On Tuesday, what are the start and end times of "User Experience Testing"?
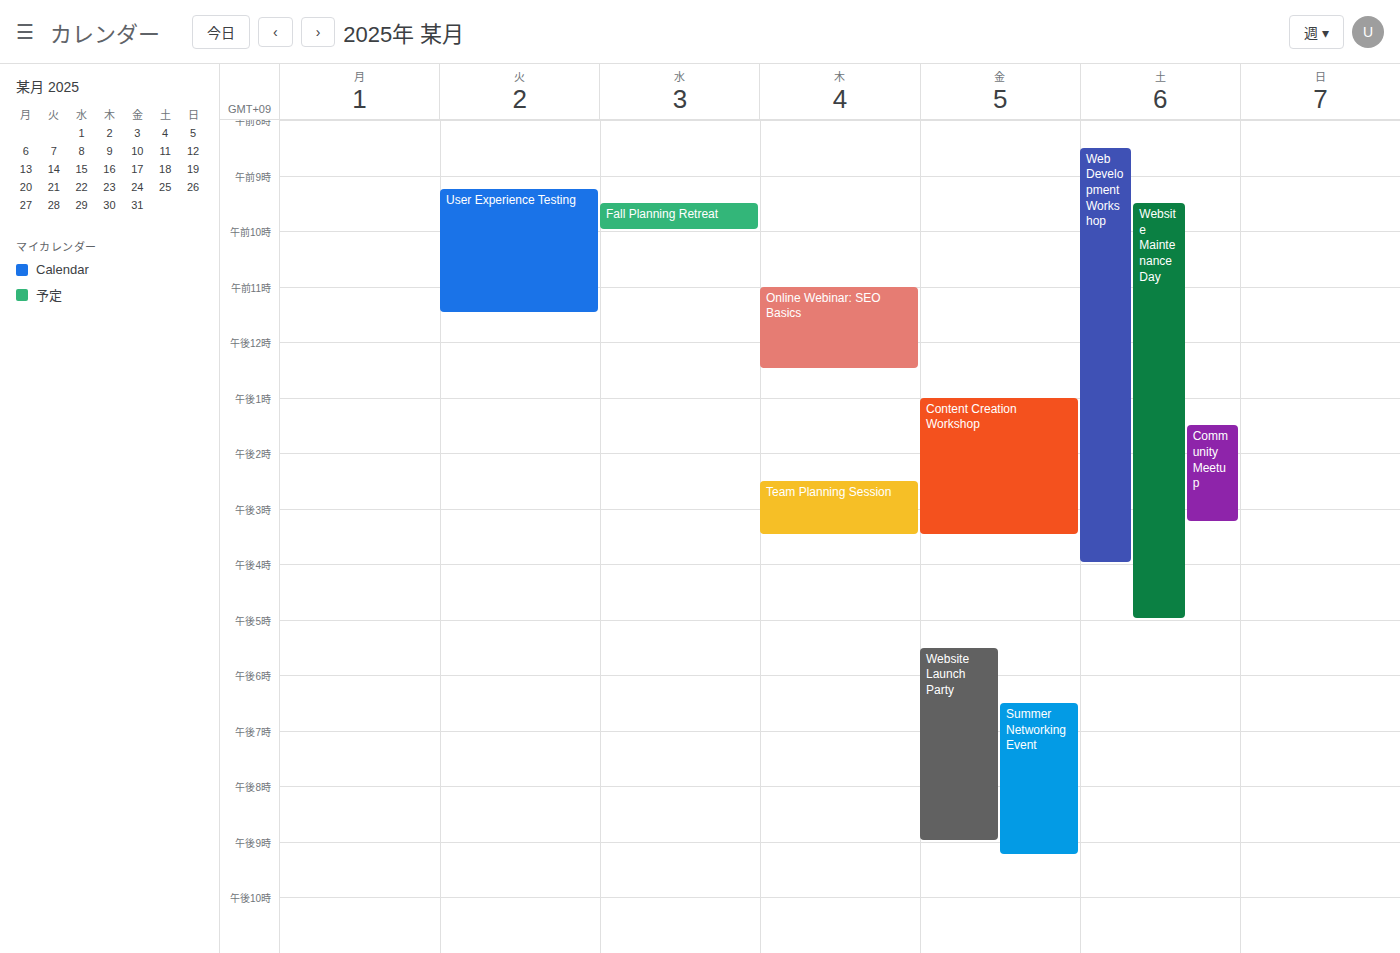
9:15 AM to 11:30 AM